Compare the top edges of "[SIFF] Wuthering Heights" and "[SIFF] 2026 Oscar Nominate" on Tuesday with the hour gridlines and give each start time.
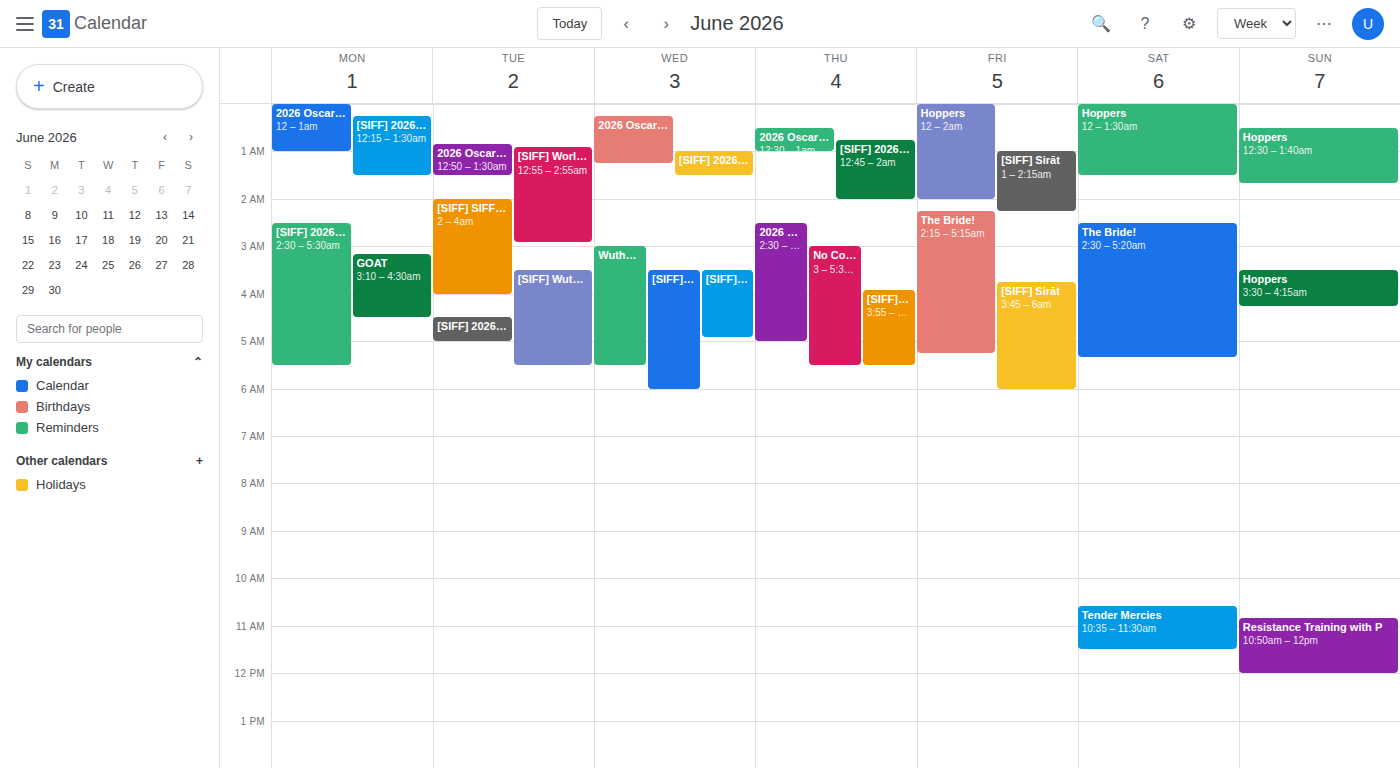
"[SIFF] Wuthering Heights": 3:30 AM, halfway between the 3 AM and 4 AM lines. "[SIFF] 2026 Oscar Nominate": 4:30 AM, halfway between the 4 AM and 5 AM lines.